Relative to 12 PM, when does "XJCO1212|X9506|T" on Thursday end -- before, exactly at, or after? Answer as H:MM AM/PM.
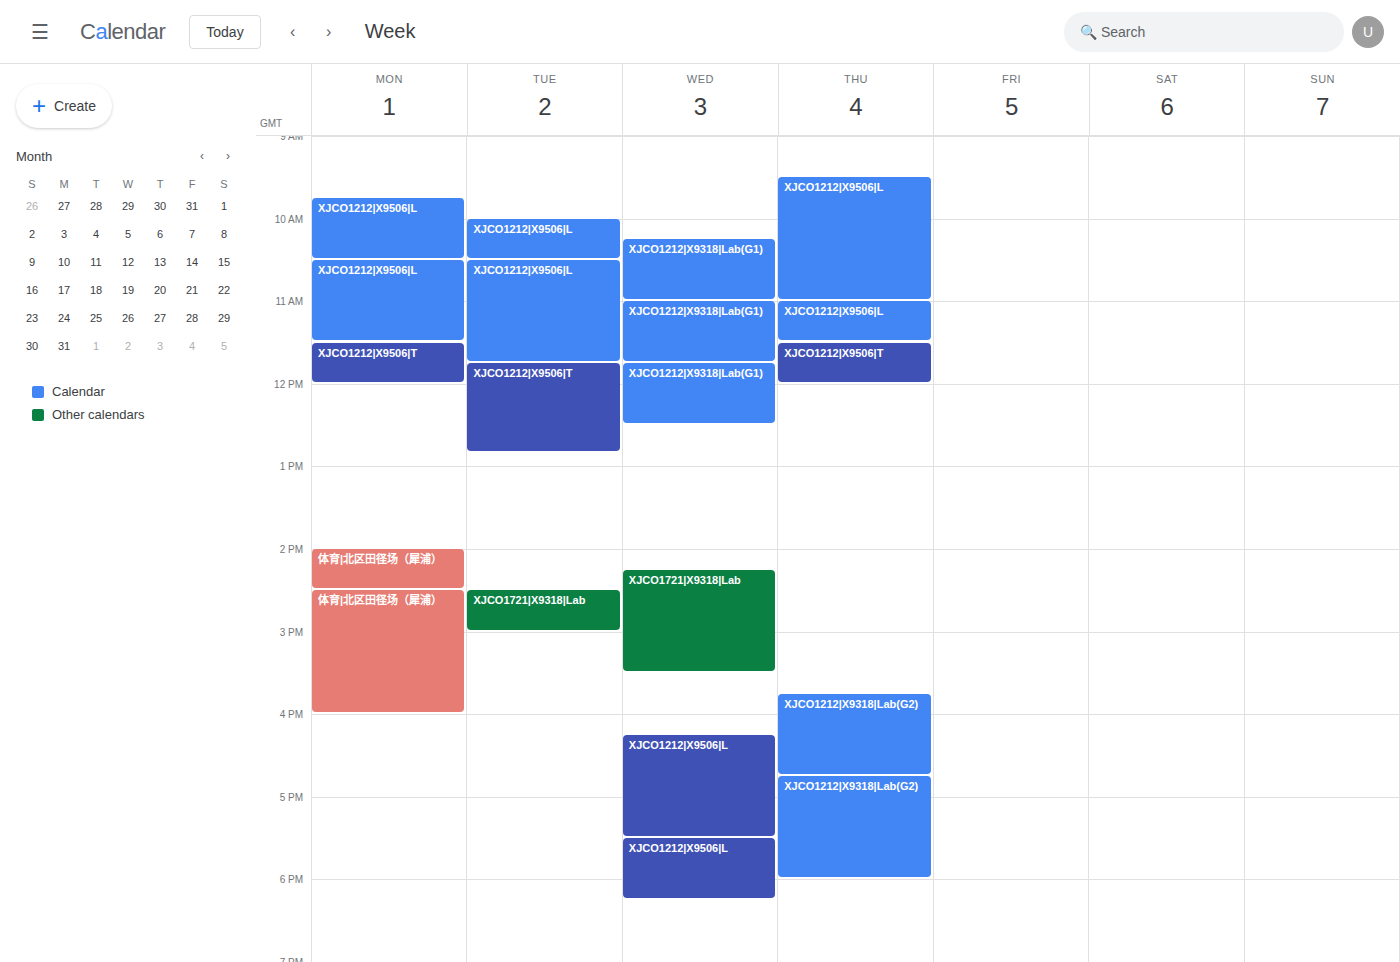
12:00 PM -- exactly at 12 PM, on the 12 PM line.